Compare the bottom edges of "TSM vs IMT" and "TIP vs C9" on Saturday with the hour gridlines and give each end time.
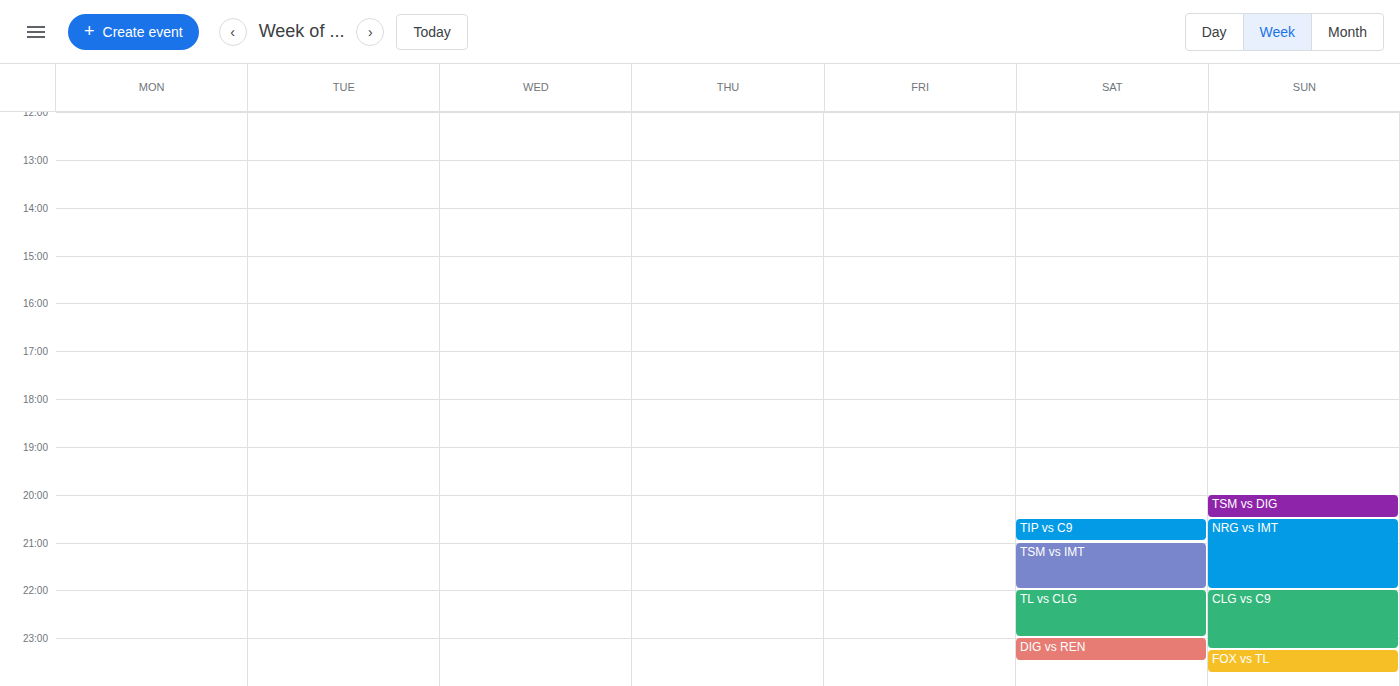
"TSM vs IMT": 10:00 PM, exactly on the 10 PM line. "TIP vs C9": 9:00 PM, exactly on the 9 PM line.